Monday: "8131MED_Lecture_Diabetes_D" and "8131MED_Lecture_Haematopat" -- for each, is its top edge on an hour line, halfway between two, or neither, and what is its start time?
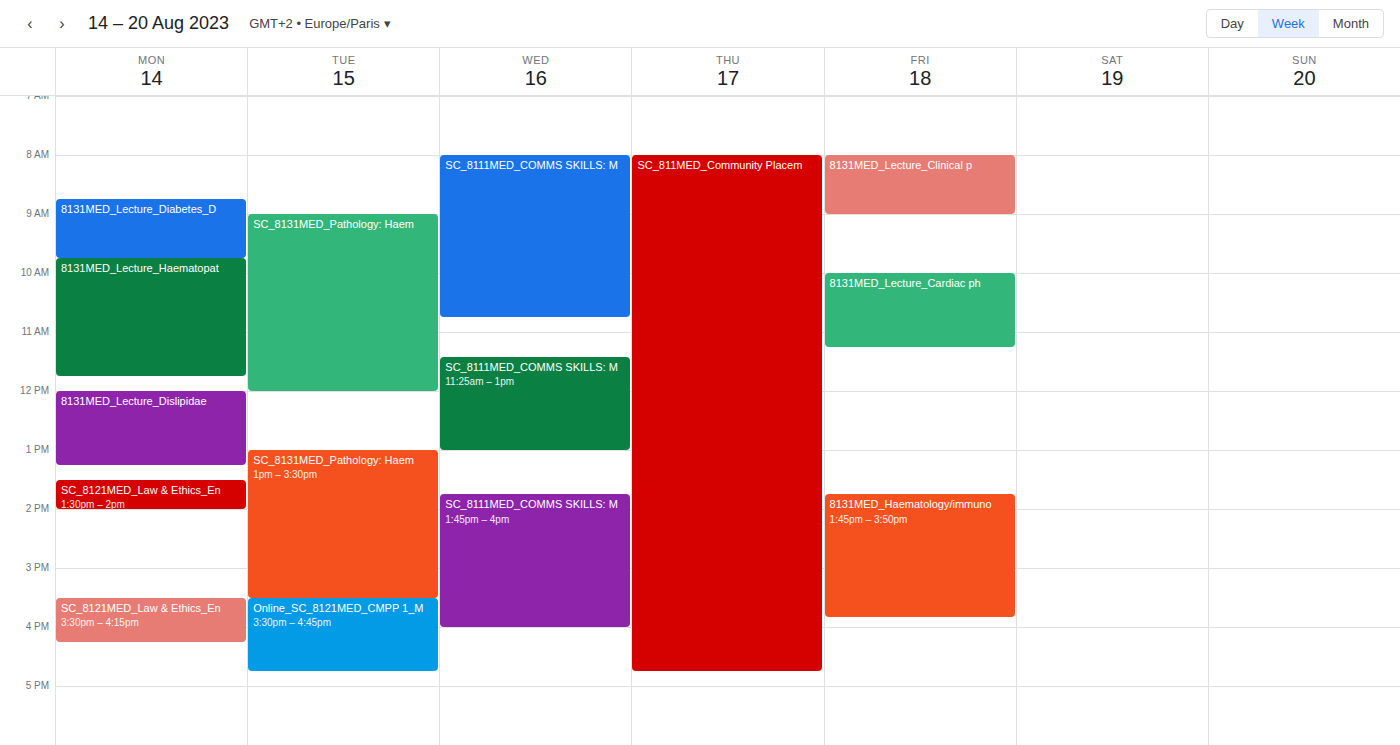
"8131MED_Lecture_Diabetes_D": 8:45 AM, neither: three quarters of the way from the 8 AM line to the 9 AM line. "8131MED_Lecture_Haematopat": 9:45 AM, neither: three quarters of the way from the 9 AM line to the 10 AM line.